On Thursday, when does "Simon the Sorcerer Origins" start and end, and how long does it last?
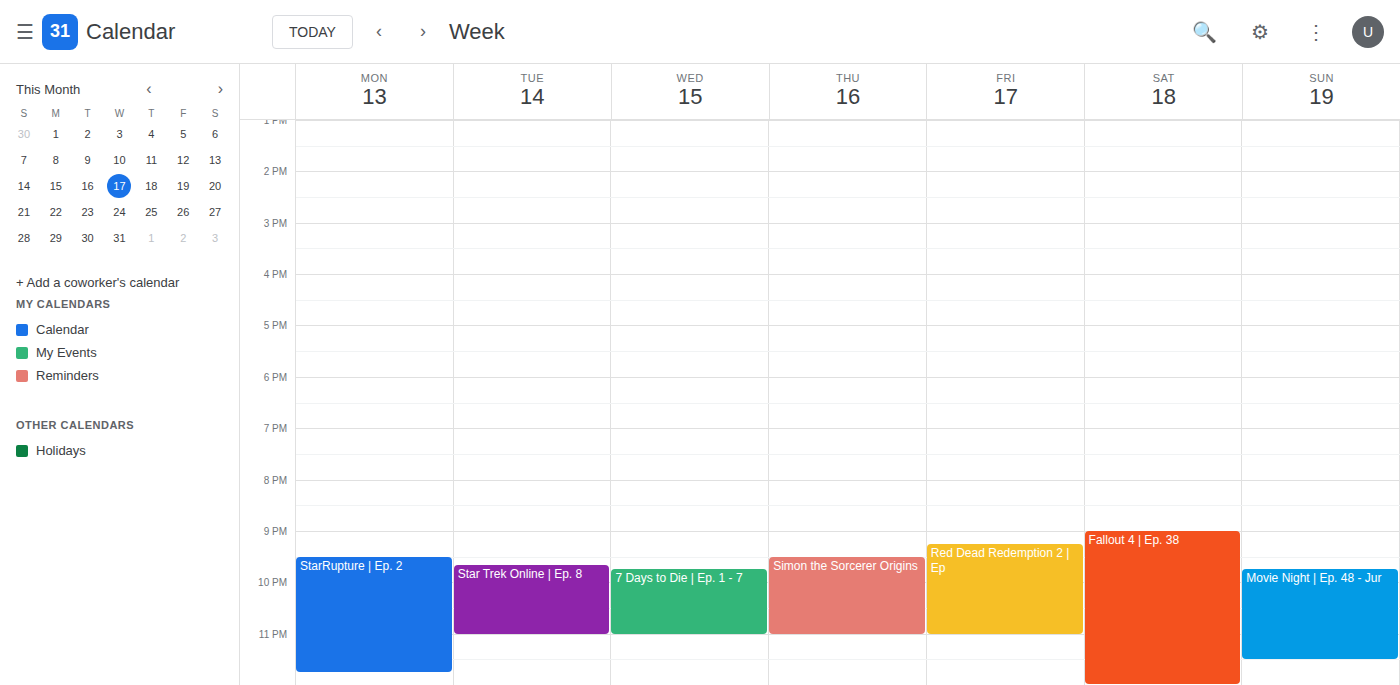
9:30 PM to 11:00 PM, 1 hour 30 minutes